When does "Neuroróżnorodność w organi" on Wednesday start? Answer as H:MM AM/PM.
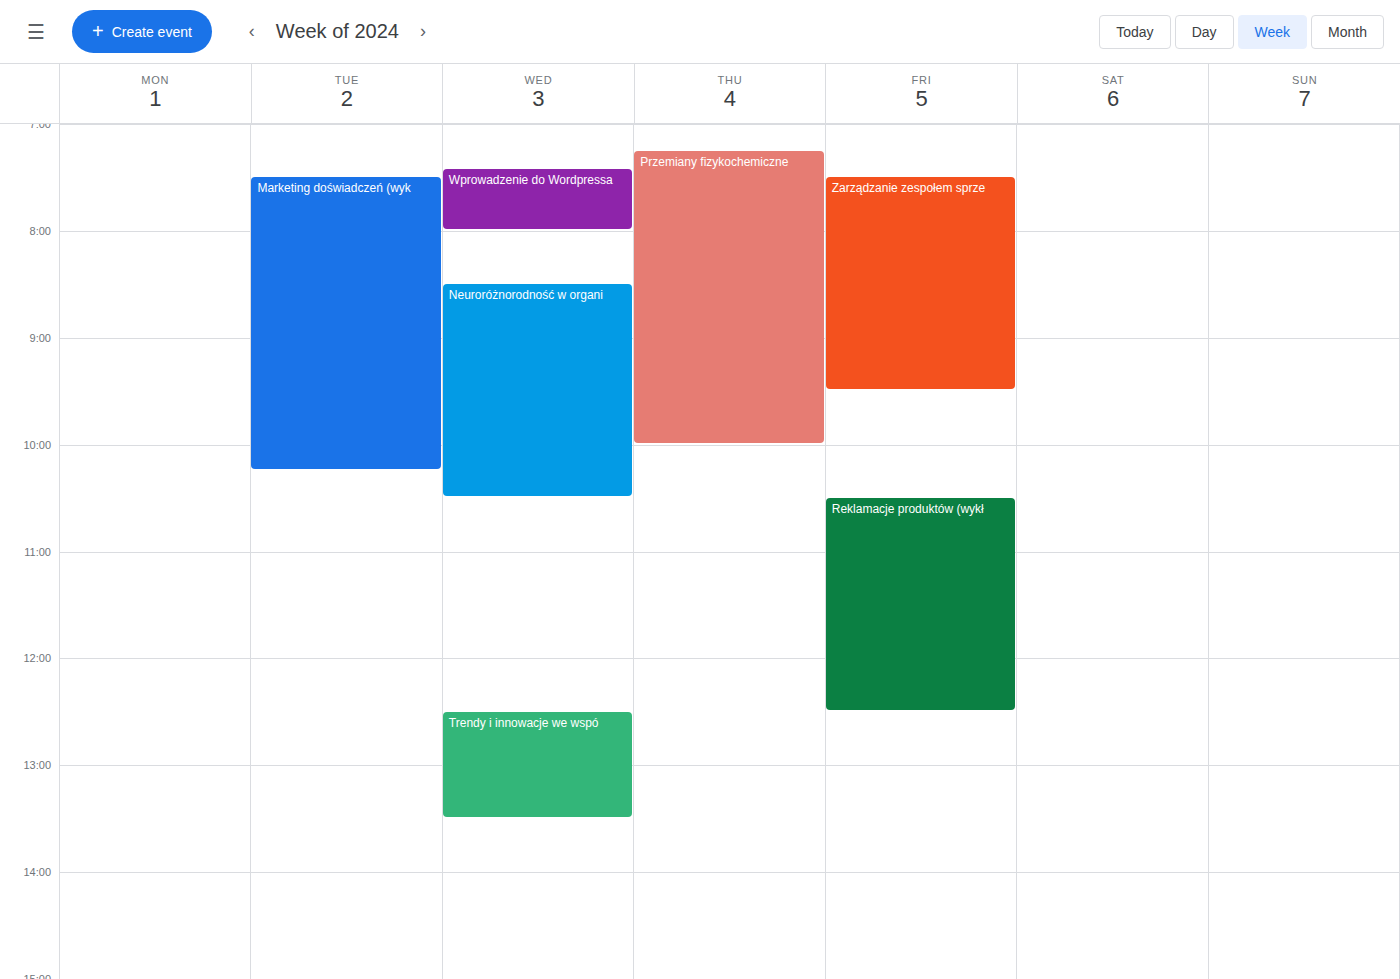
8:30 AM